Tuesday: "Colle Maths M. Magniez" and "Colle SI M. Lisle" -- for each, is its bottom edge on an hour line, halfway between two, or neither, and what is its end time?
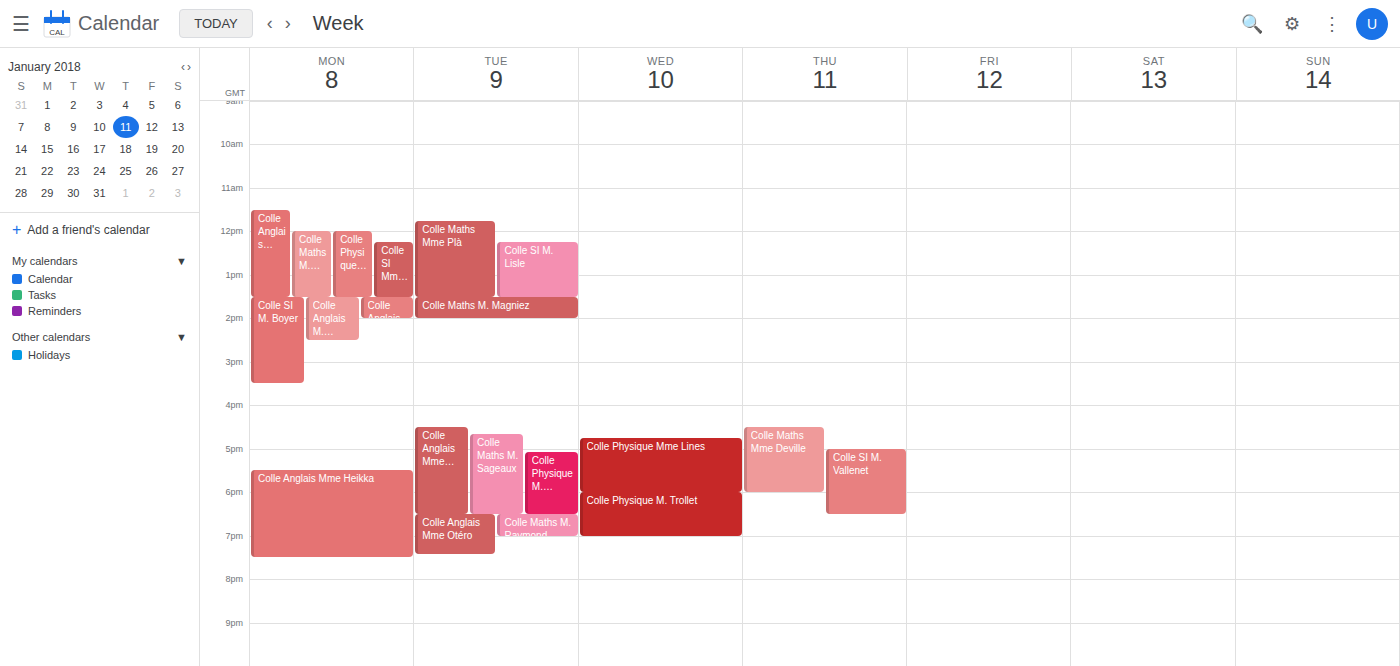
"Colle Maths M. Magniez": 2:00 PM, exactly on the 2 PM line. "Colle SI M. Lisle": 1:30 PM, halfway between the 1 PM and 2 PM lines.